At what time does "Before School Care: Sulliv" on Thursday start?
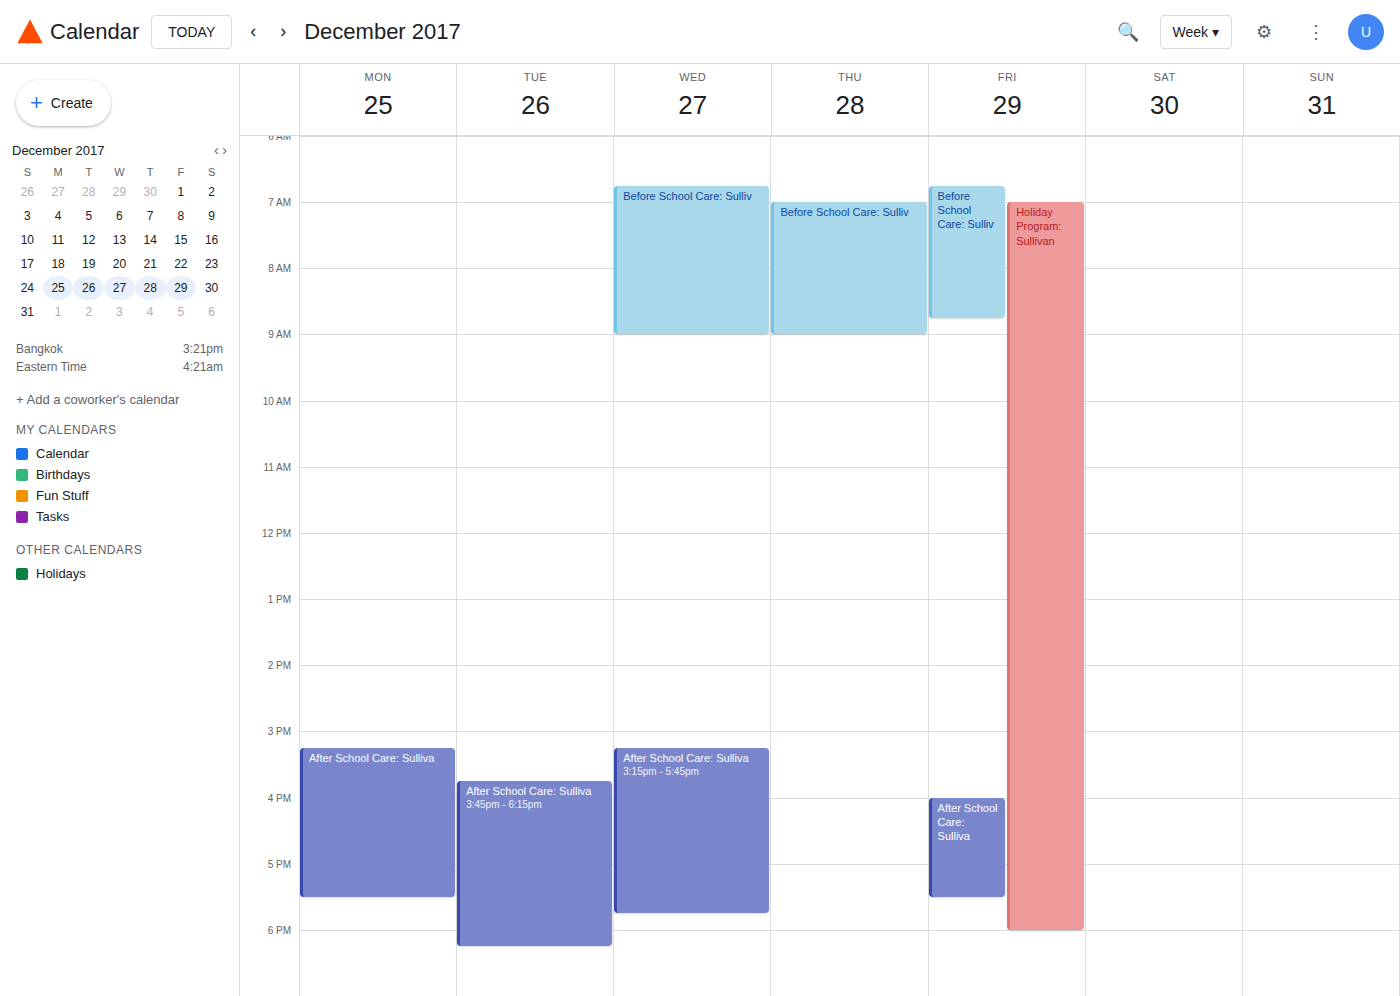
7:00 AM